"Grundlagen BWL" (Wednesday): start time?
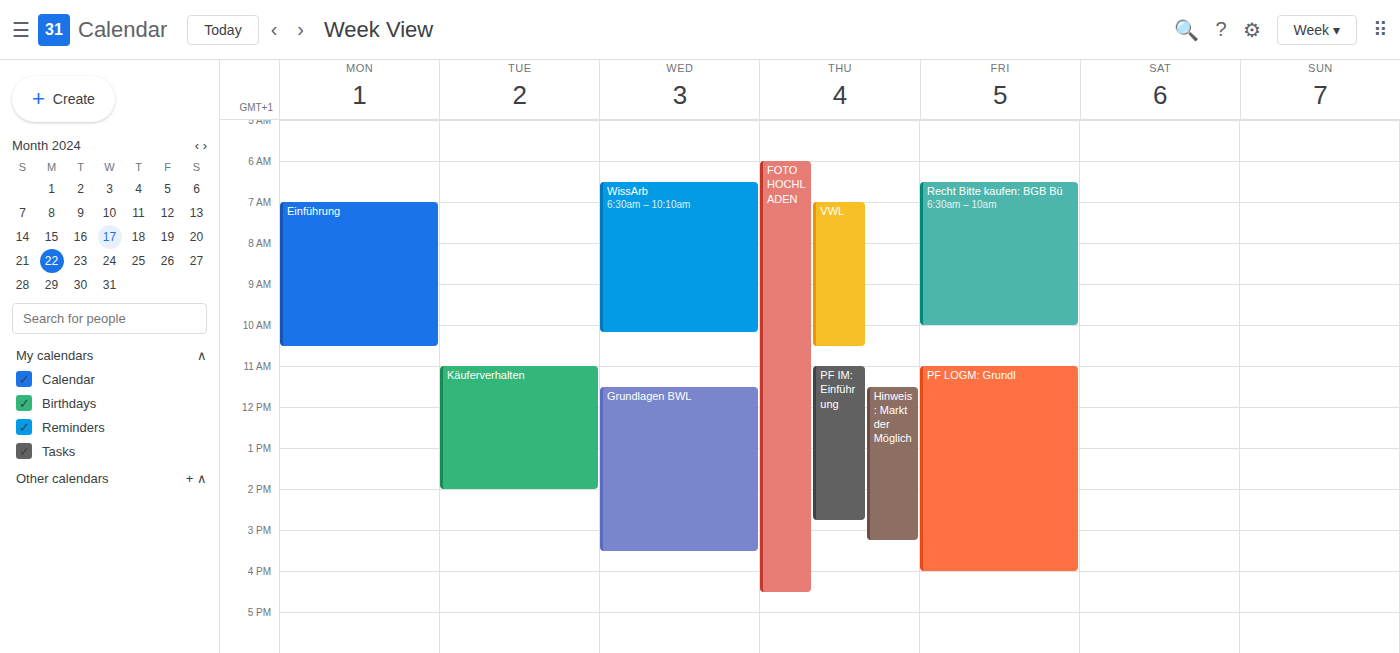
11:30 AM